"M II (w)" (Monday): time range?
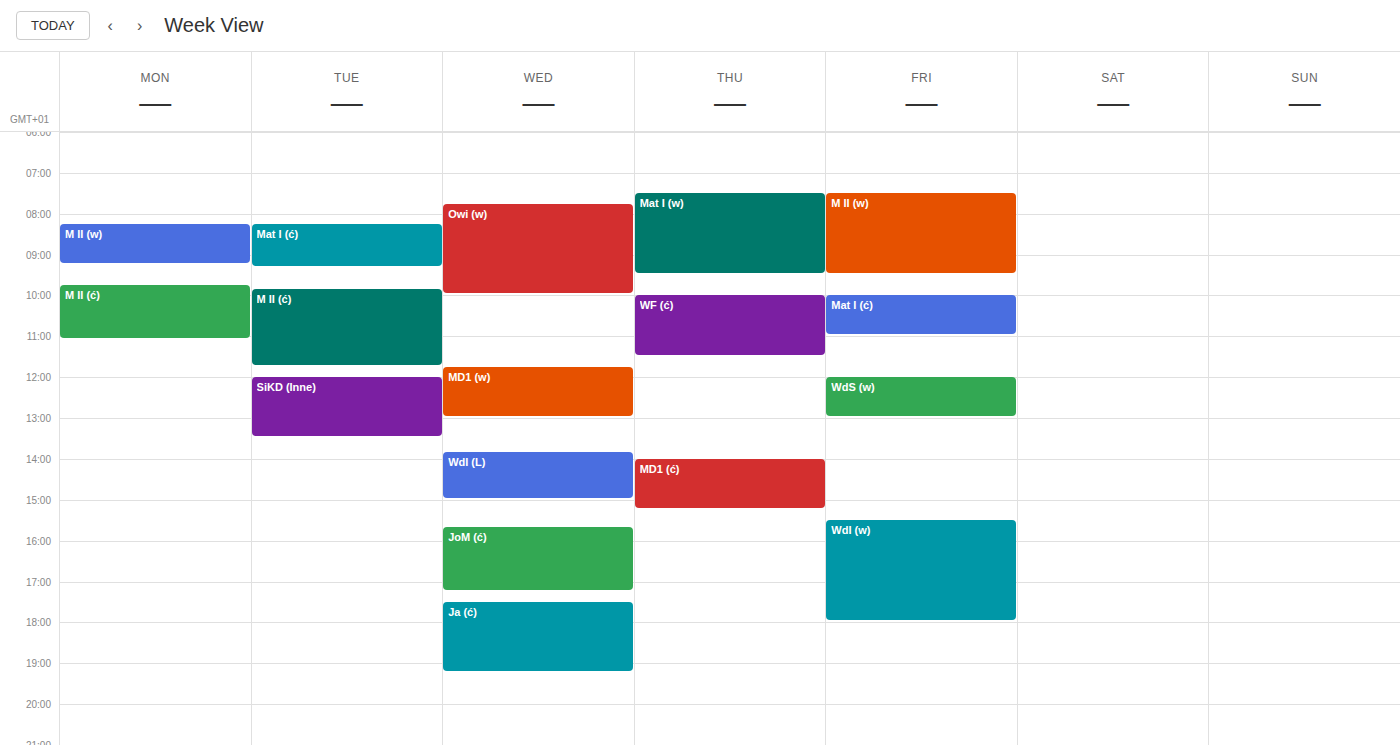
8:15 AM to 9:15 AM